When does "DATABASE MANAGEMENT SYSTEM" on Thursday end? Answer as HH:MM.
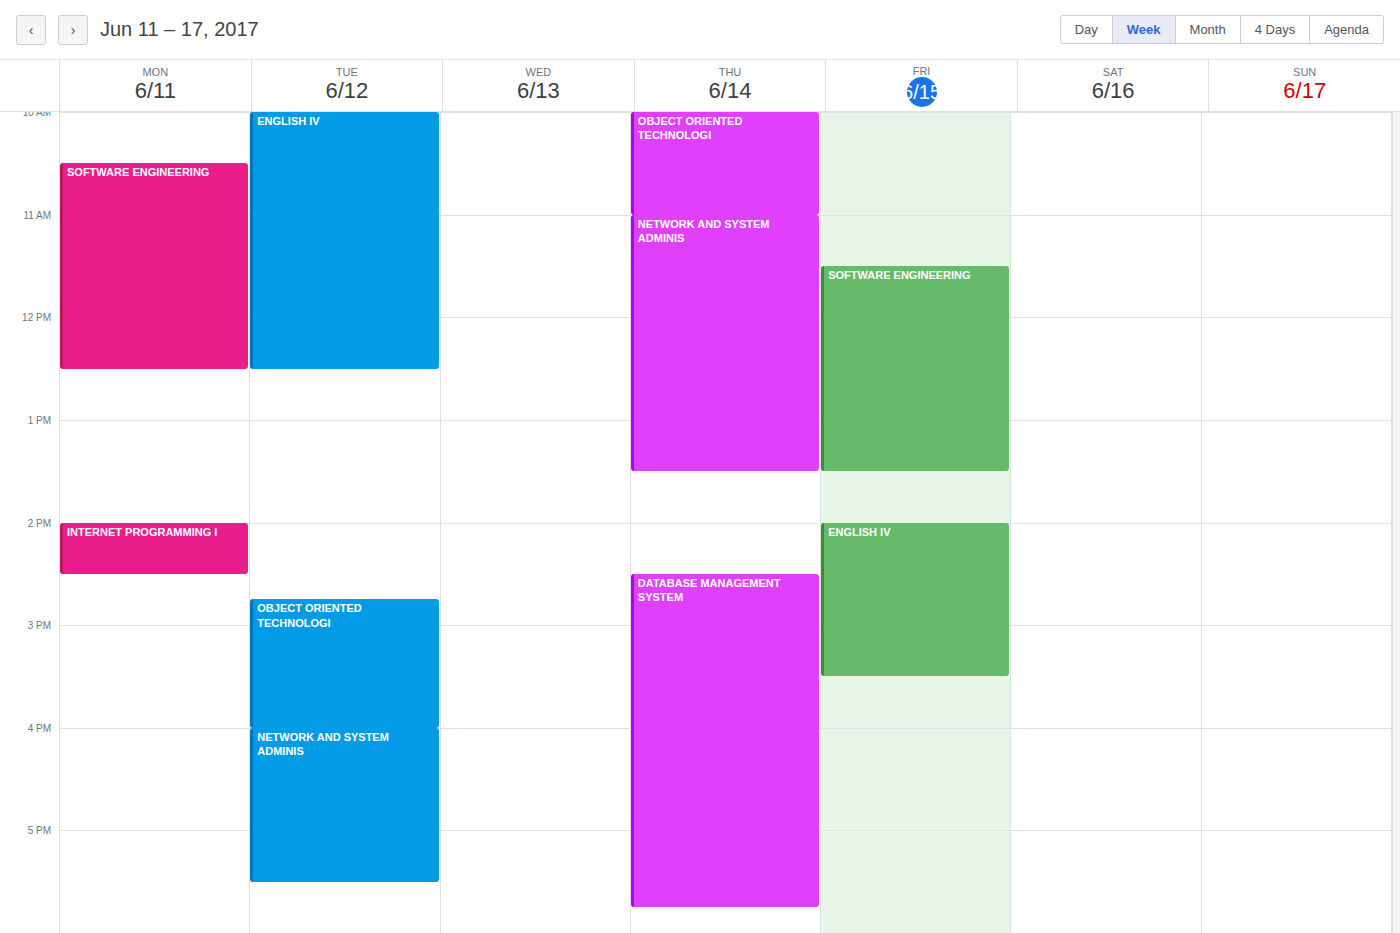
17:45